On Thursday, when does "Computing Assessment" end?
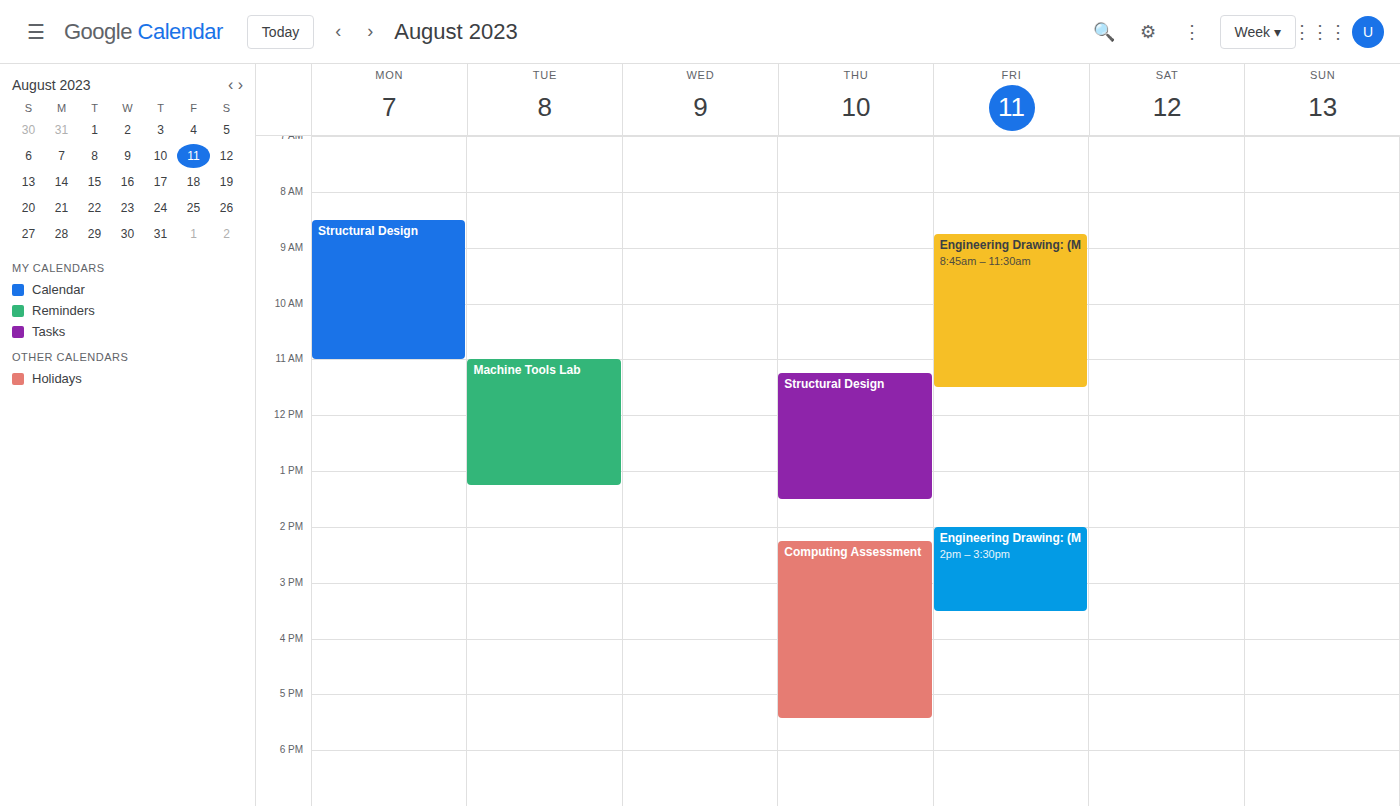
5:25 PM